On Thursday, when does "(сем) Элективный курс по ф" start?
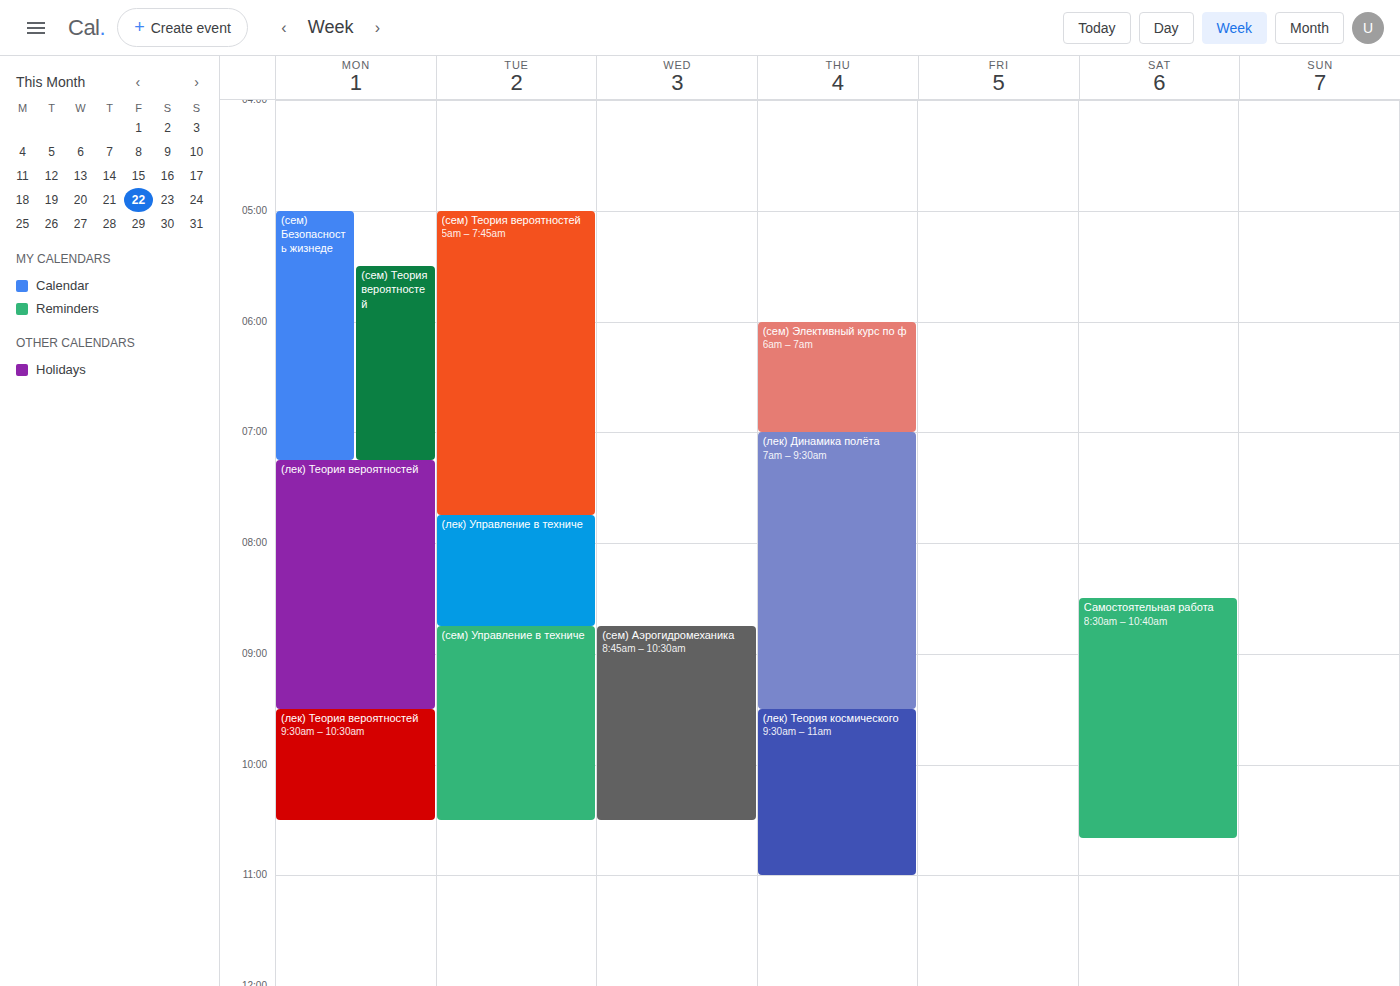
6:00 AM